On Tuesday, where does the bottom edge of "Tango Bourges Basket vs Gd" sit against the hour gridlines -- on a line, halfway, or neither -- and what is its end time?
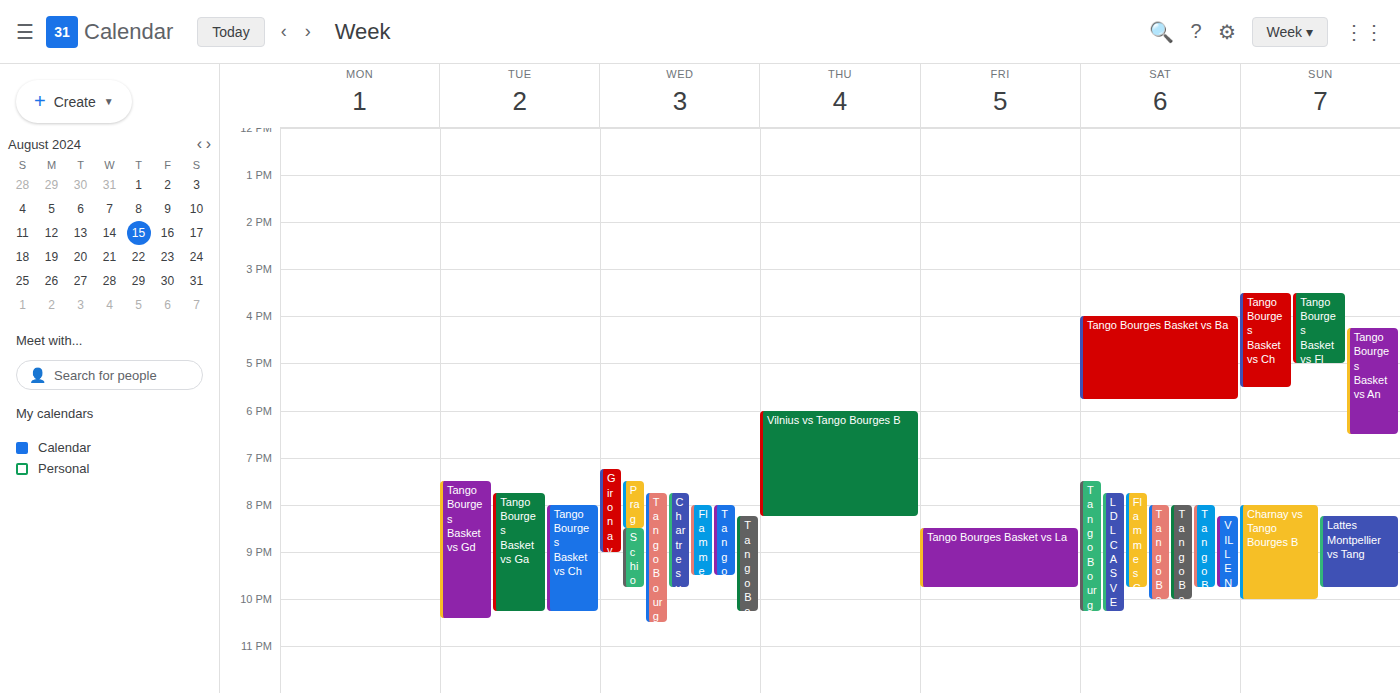
22:25 -- neither: 25 minutes below the 22:00 line and 35 minutes above the 23:00 line.